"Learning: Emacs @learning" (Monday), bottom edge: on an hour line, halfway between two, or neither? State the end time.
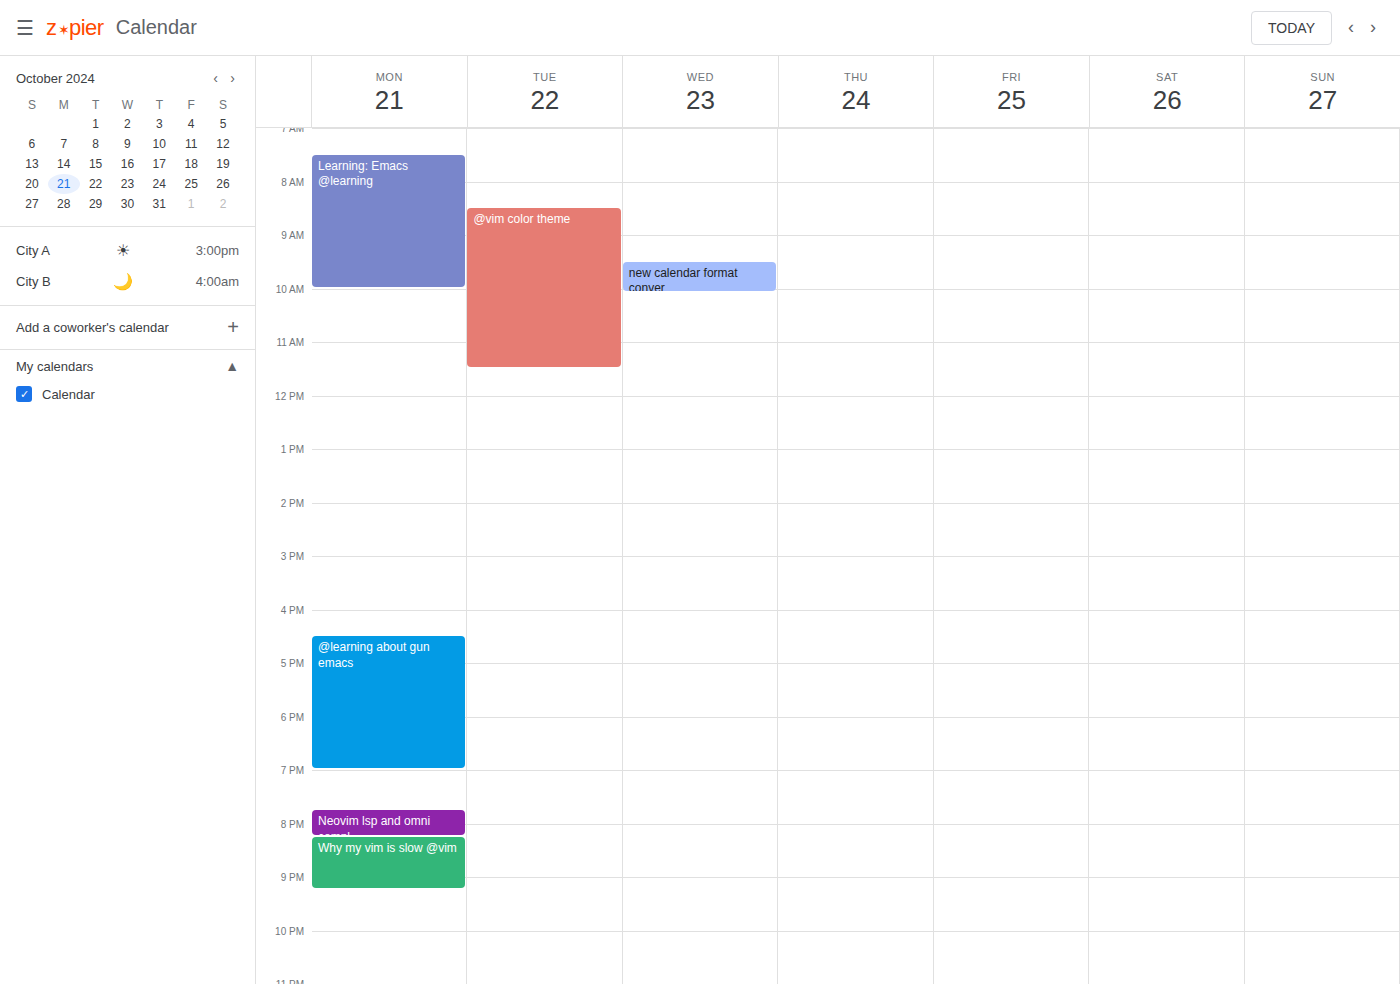
10:00 AM -- exactly on the 10 AM line.